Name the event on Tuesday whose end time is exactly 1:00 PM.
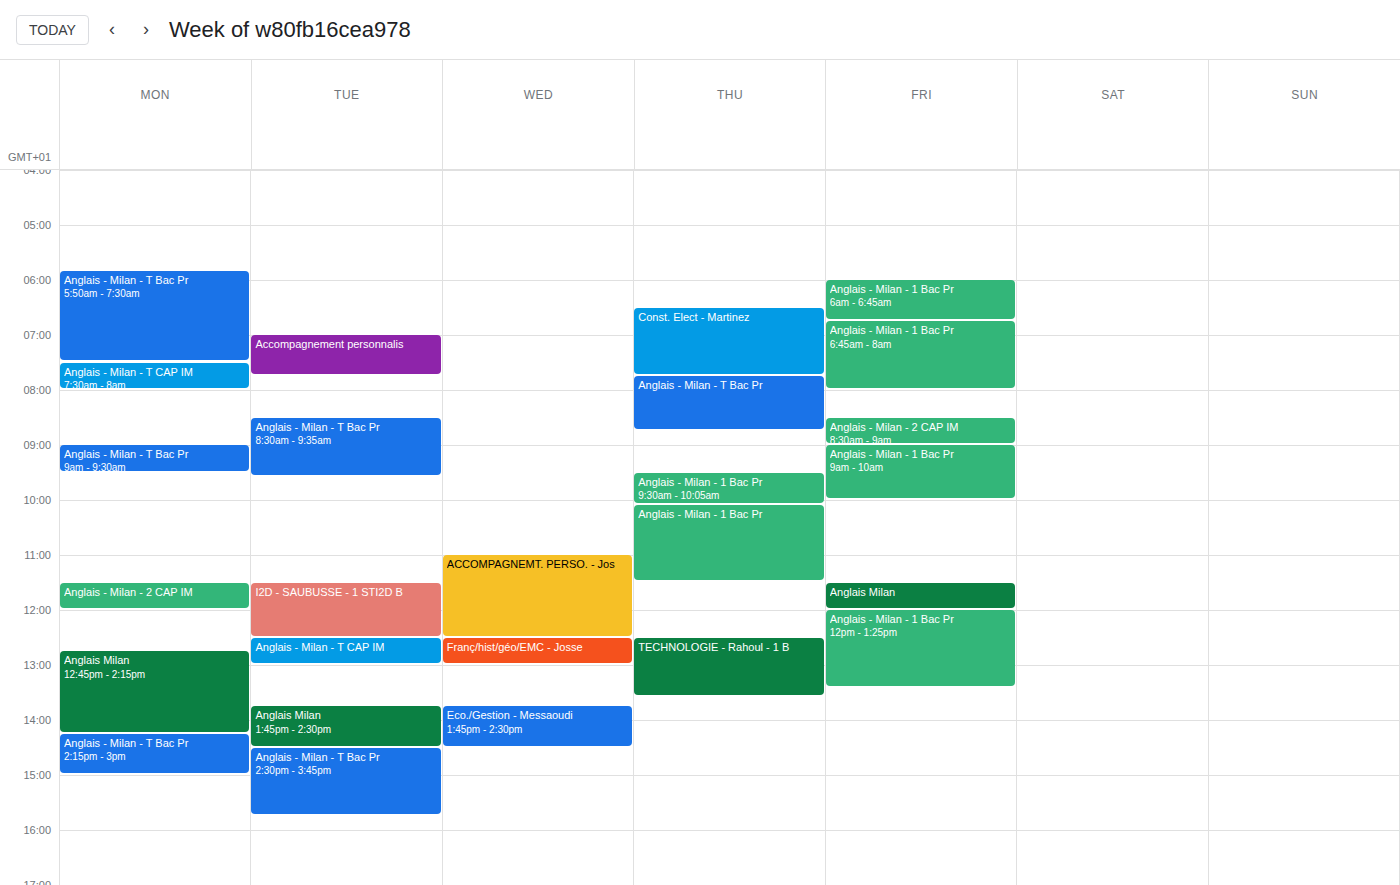
"Anglais - Milan - T CAP IM"